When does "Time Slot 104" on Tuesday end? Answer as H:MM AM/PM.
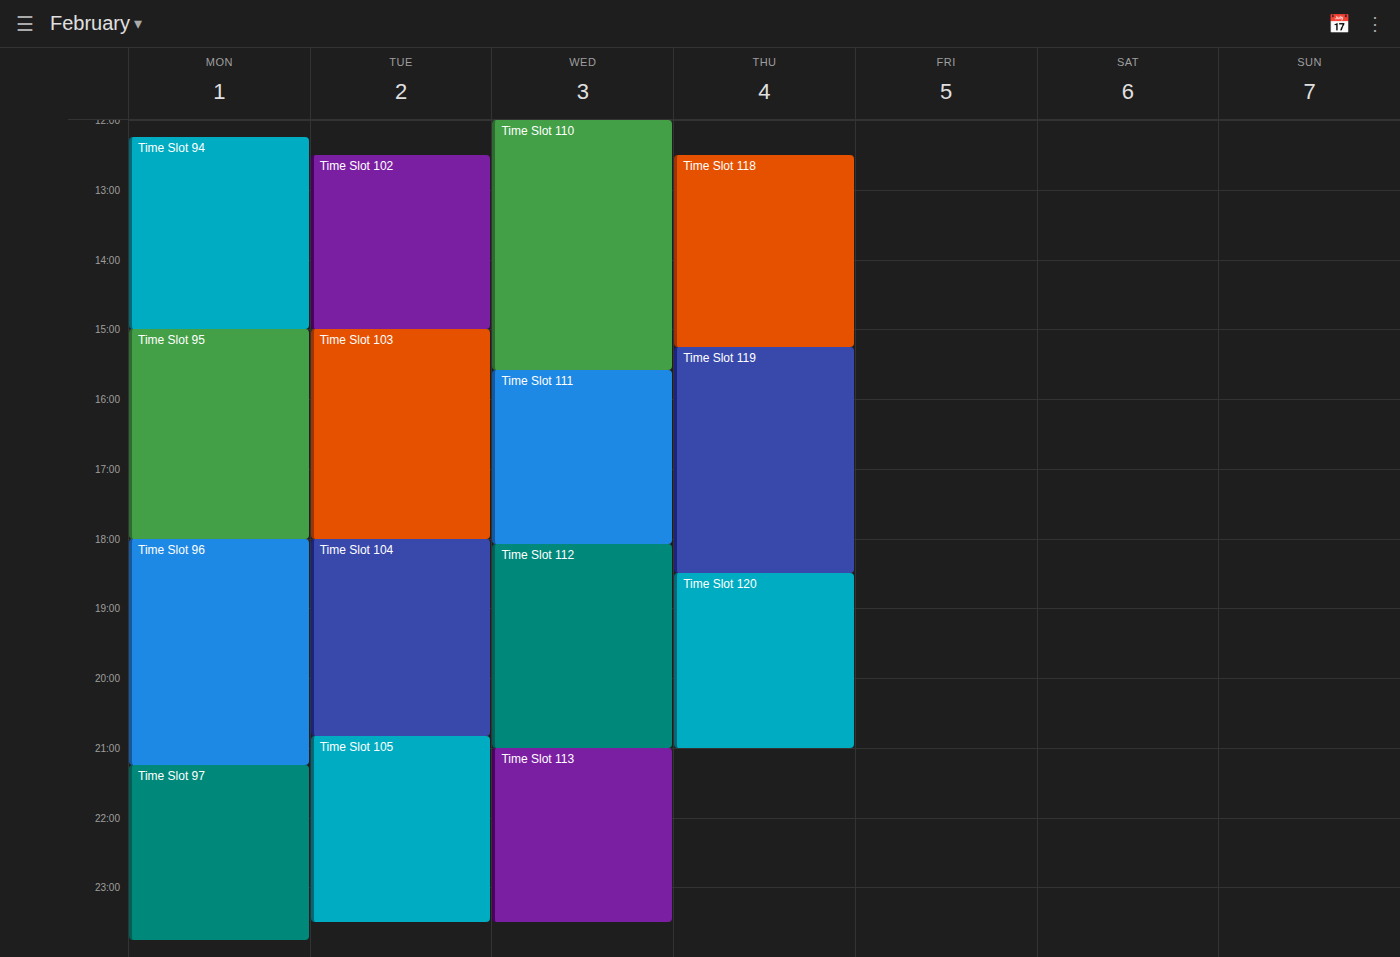
8:50 PM